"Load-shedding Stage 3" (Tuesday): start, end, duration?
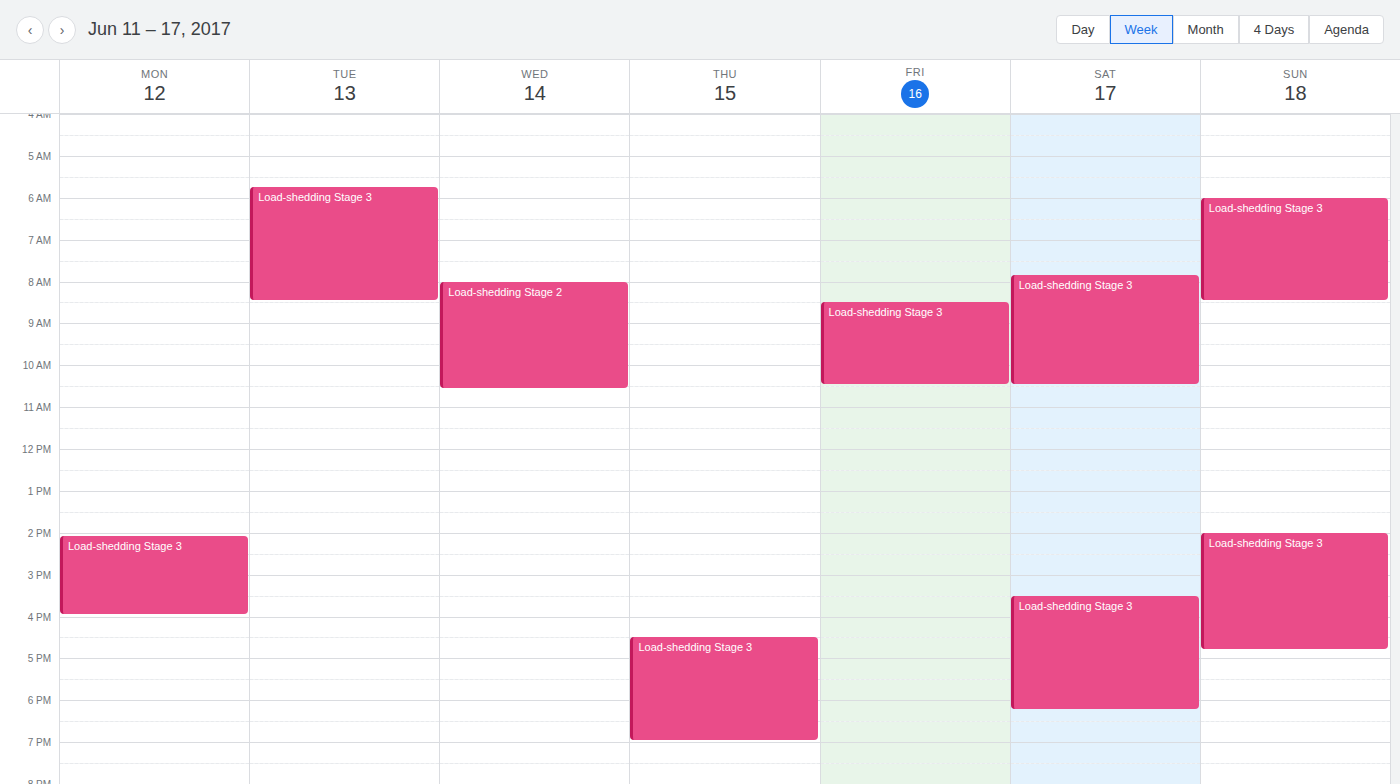
5:45 AM to 8:30 AM, 2 hours 45 minutes